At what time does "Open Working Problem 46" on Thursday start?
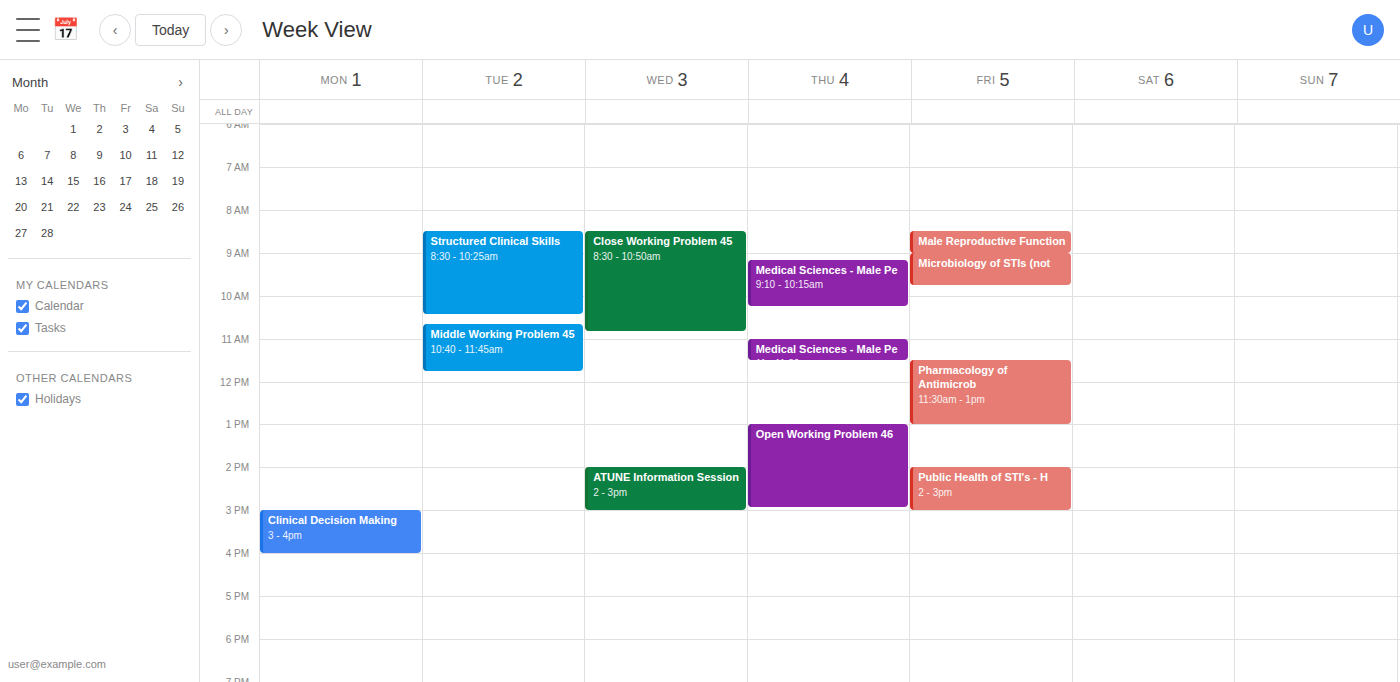
1:00 PM